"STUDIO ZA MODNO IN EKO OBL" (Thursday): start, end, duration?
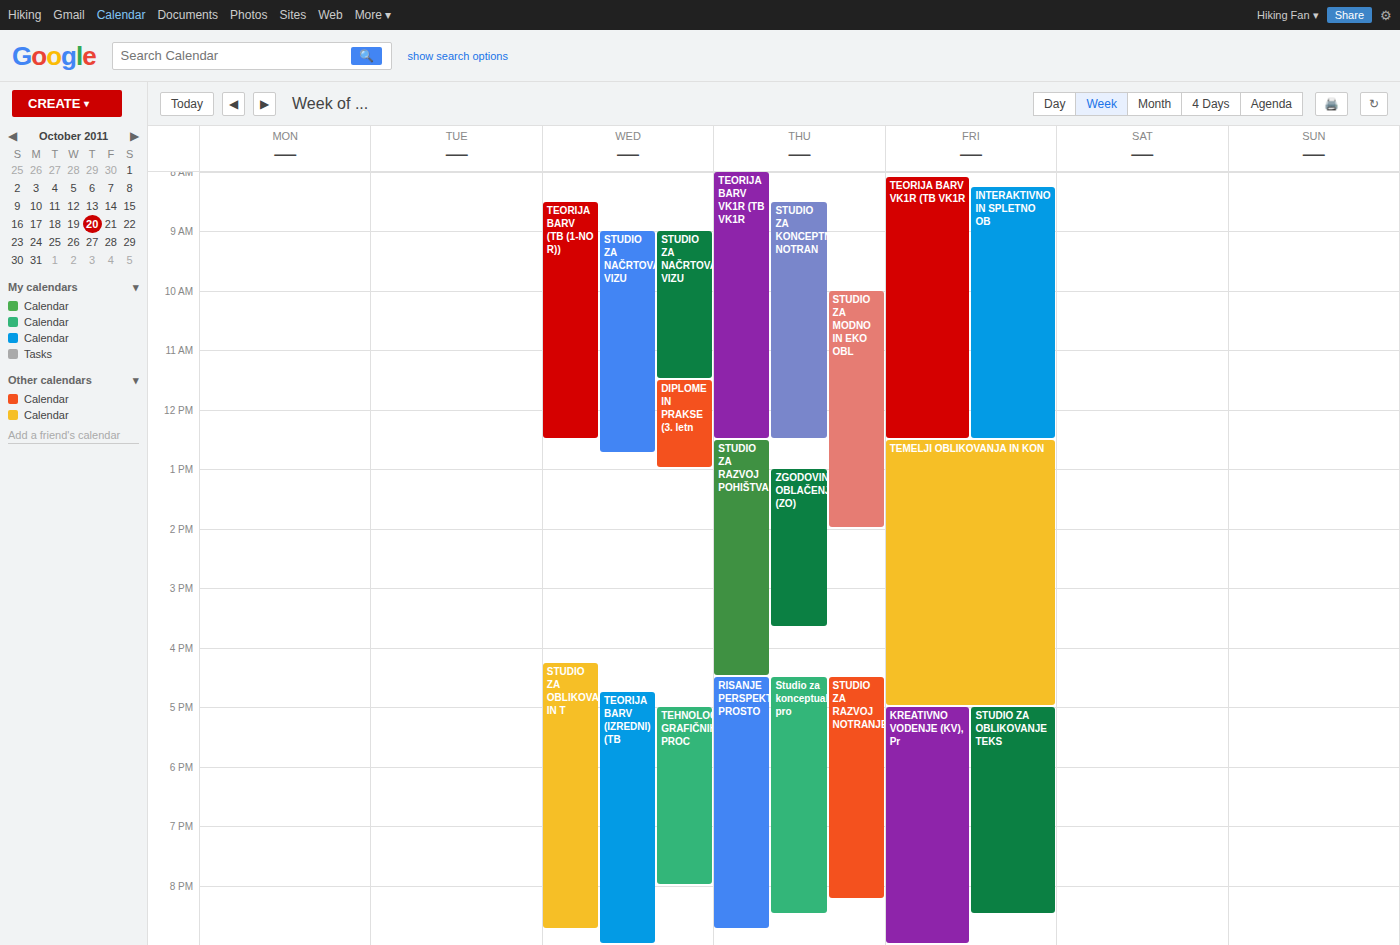
10:00 AM to 2:00 PM, 4 hours